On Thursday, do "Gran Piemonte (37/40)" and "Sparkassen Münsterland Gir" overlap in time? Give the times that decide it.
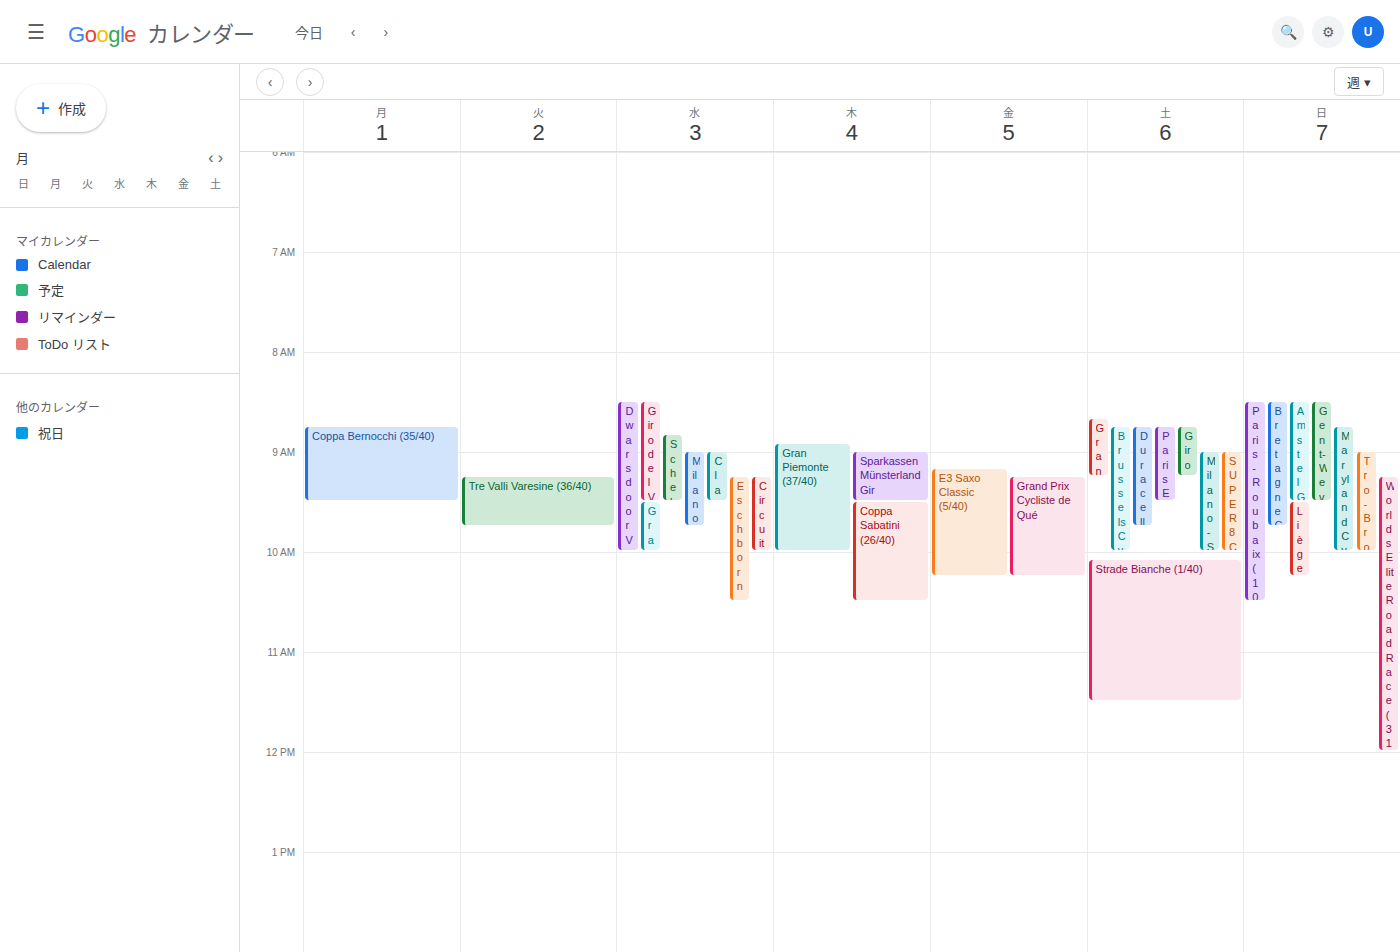
"Sparkassen Münsterland Gir" runs 9:00 AM to 9:30 AM, inside "Gran Piemonte (37/40)" -- they overlap.